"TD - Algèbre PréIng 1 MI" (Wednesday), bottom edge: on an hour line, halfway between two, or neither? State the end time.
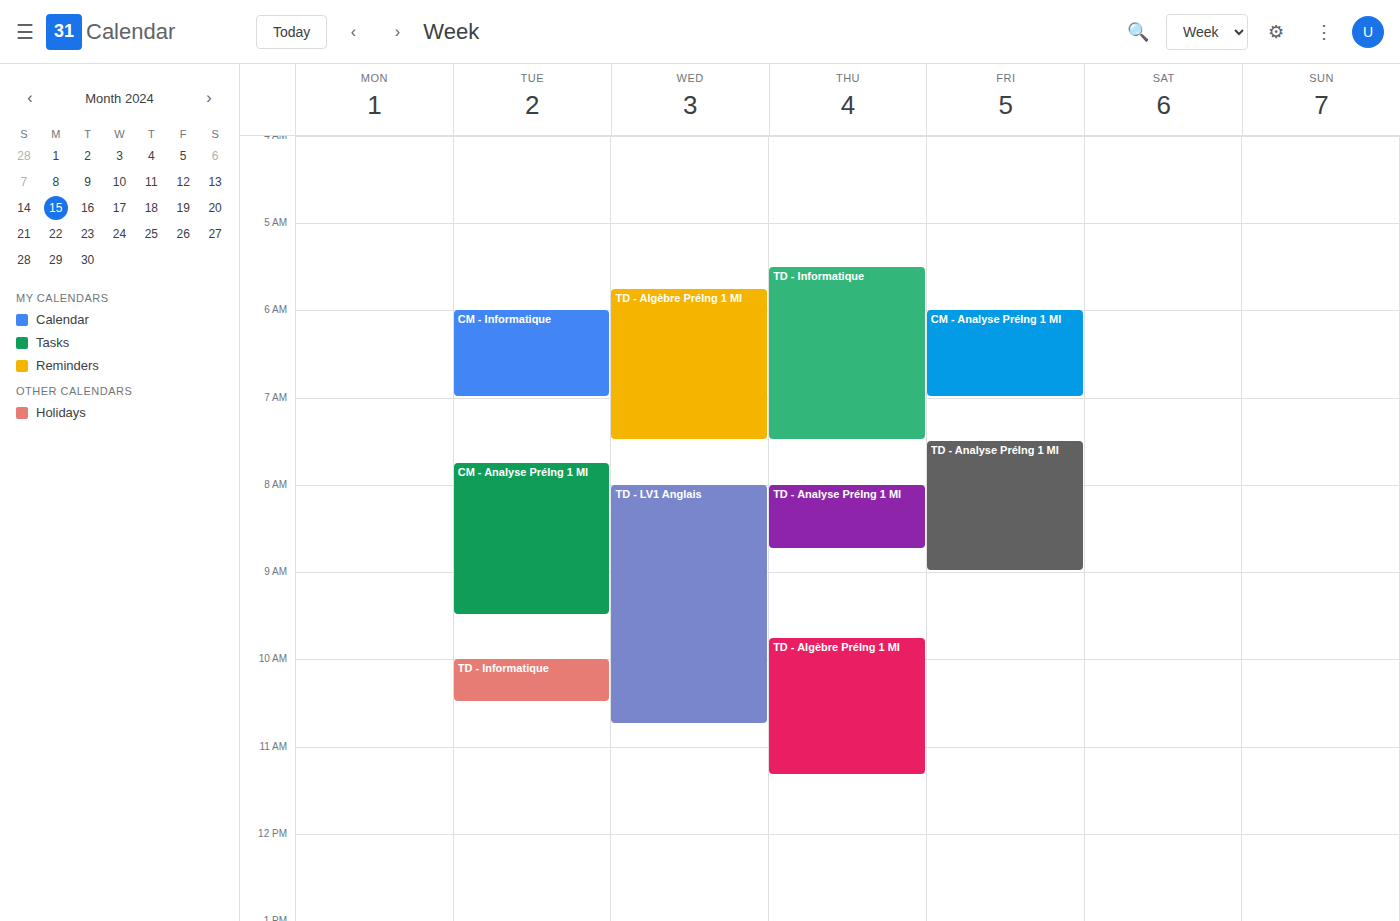
7:30 AM -- halfway between the 7 AM and 8 AM lines.